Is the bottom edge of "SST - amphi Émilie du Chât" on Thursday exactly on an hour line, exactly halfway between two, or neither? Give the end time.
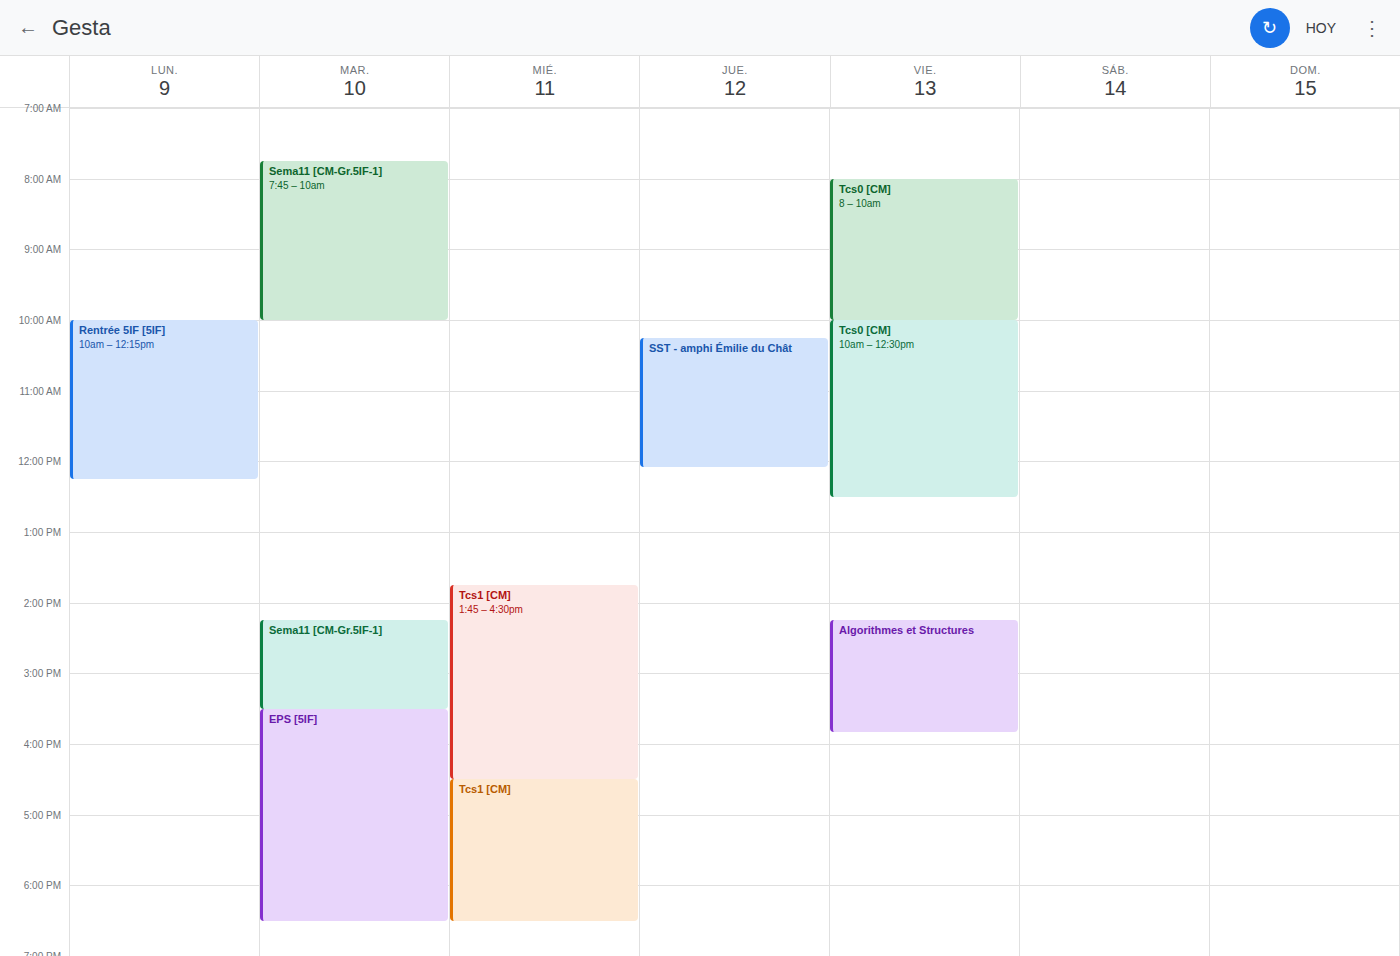
12:05 PM -- neither: 5 minutes below the 12 PM line and 55 minutes above the 1 PM line.